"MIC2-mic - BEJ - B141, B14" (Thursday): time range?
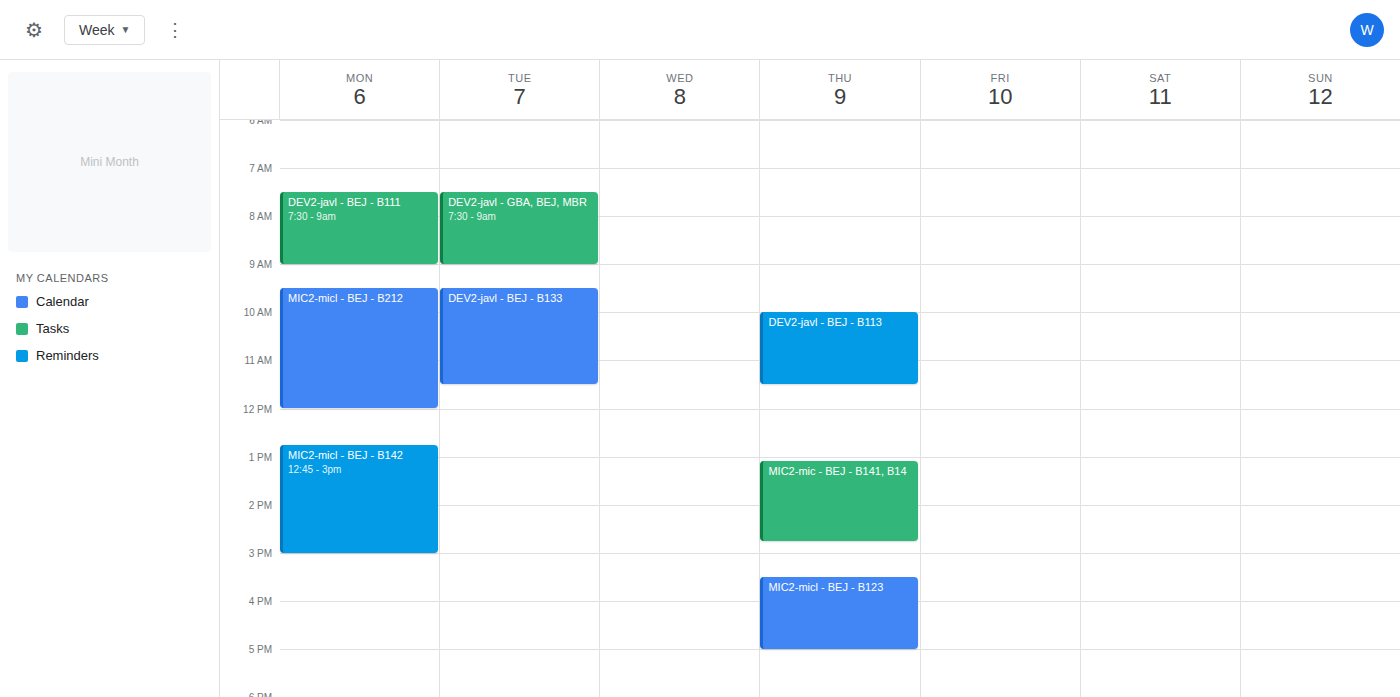
1:05 PM to 2:45 PM